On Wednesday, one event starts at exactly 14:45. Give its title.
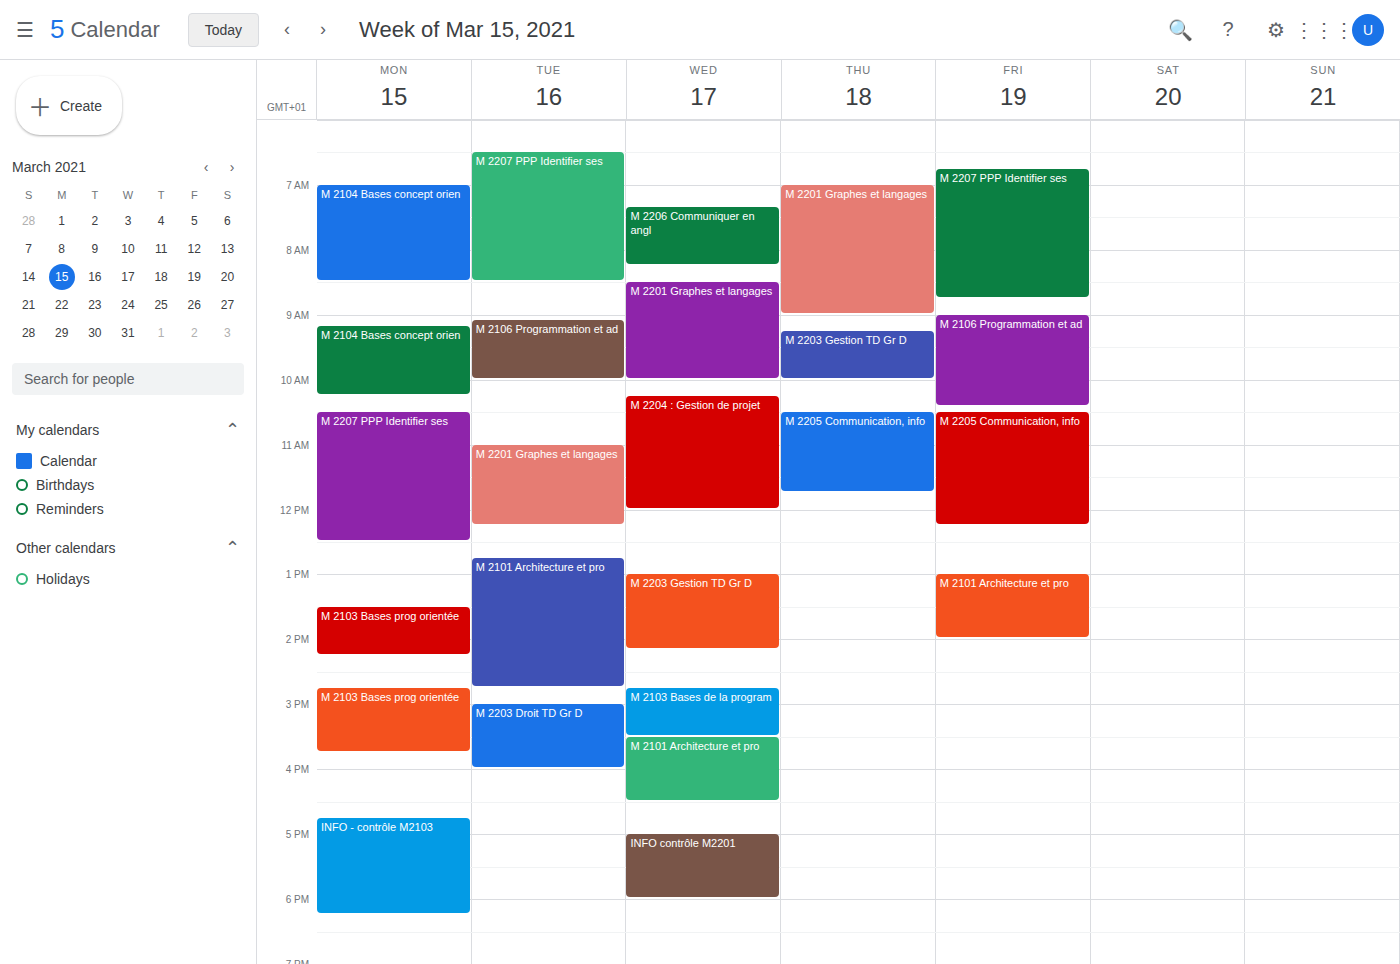
"M 2103 Bases de la program"